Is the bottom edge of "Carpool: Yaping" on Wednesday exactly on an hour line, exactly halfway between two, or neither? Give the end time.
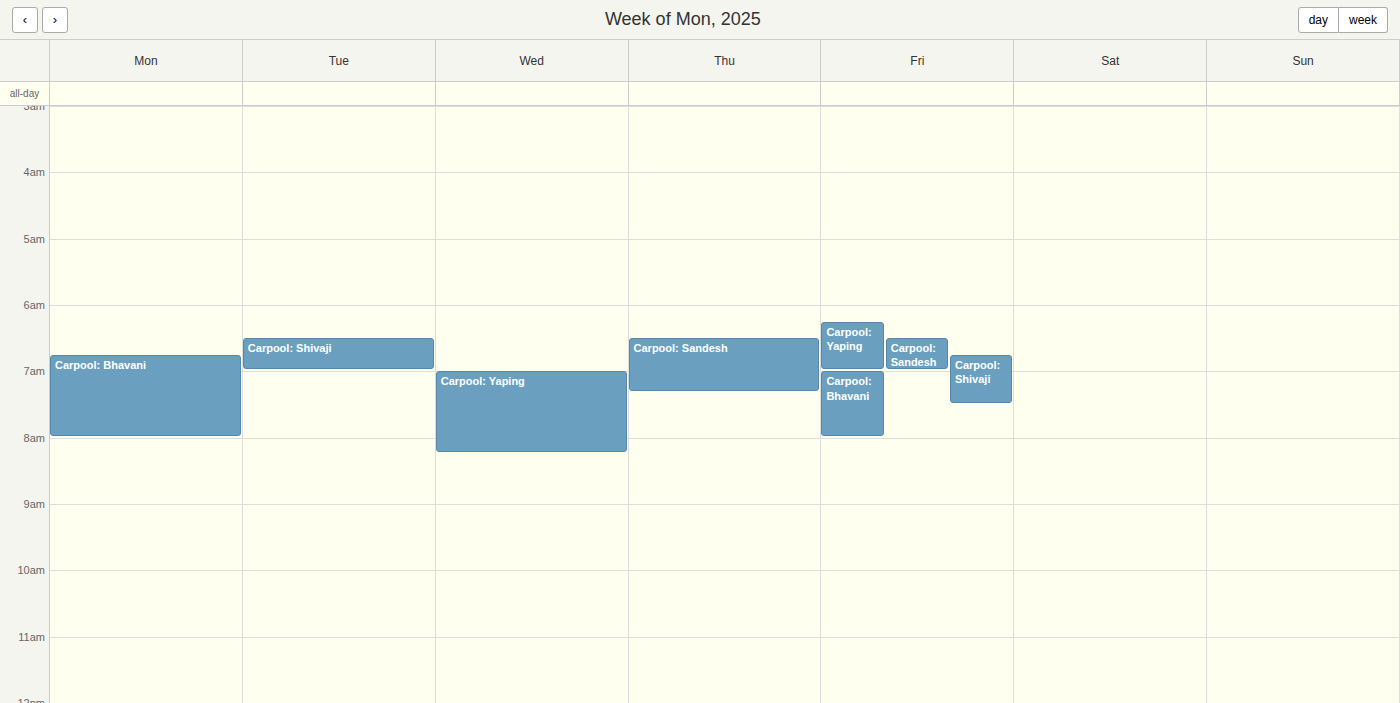
8:15 AM -- neither: a quarter of the way from the 8 AM line to the 9 AM line.